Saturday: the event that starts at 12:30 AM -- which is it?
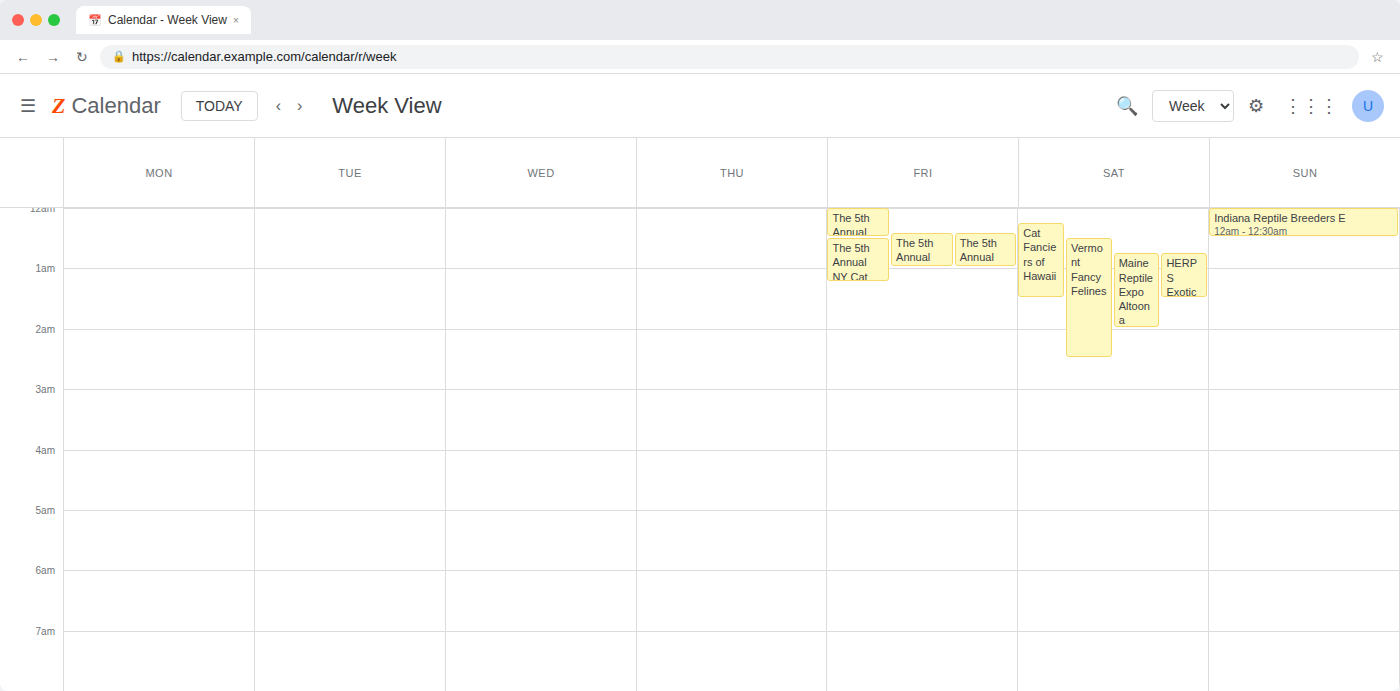
"Vermont Fancy Felines"